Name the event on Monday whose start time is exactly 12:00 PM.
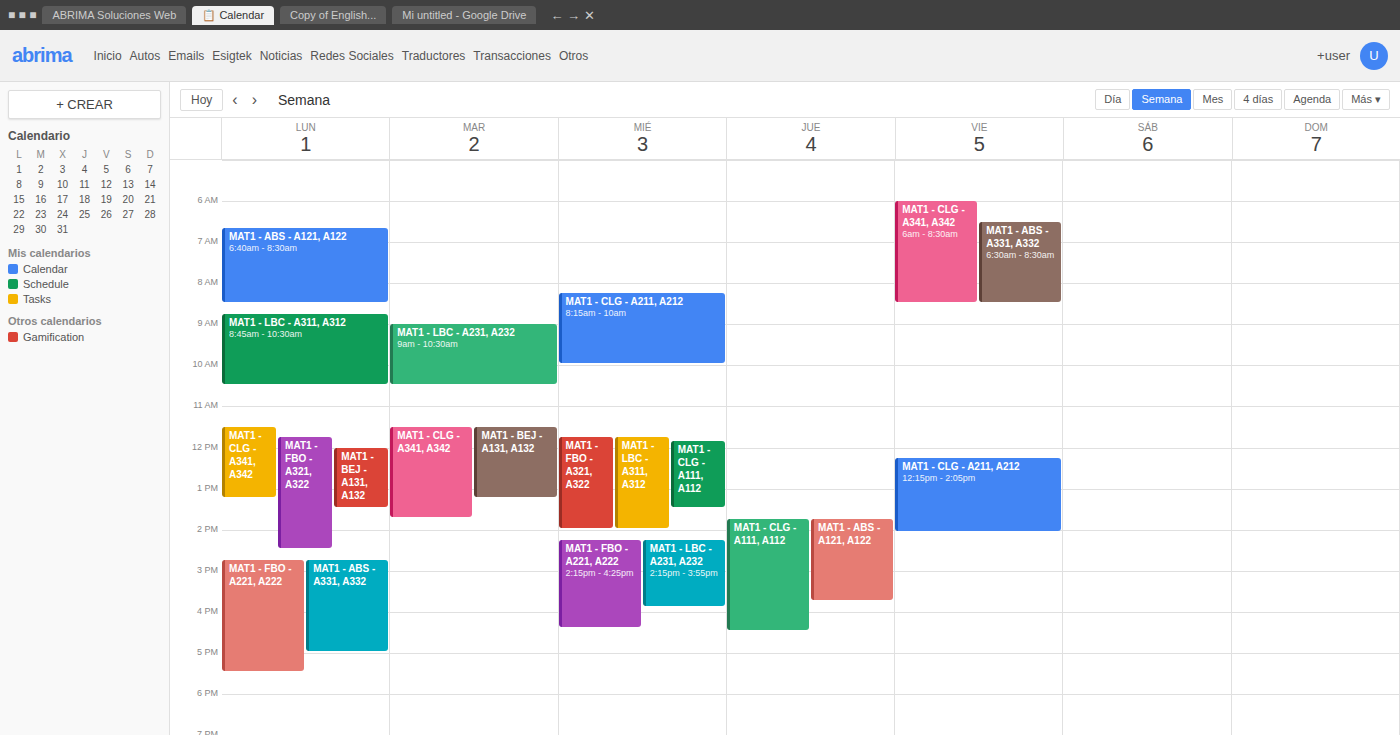
"MAT1 - BEJ - A131, A132"